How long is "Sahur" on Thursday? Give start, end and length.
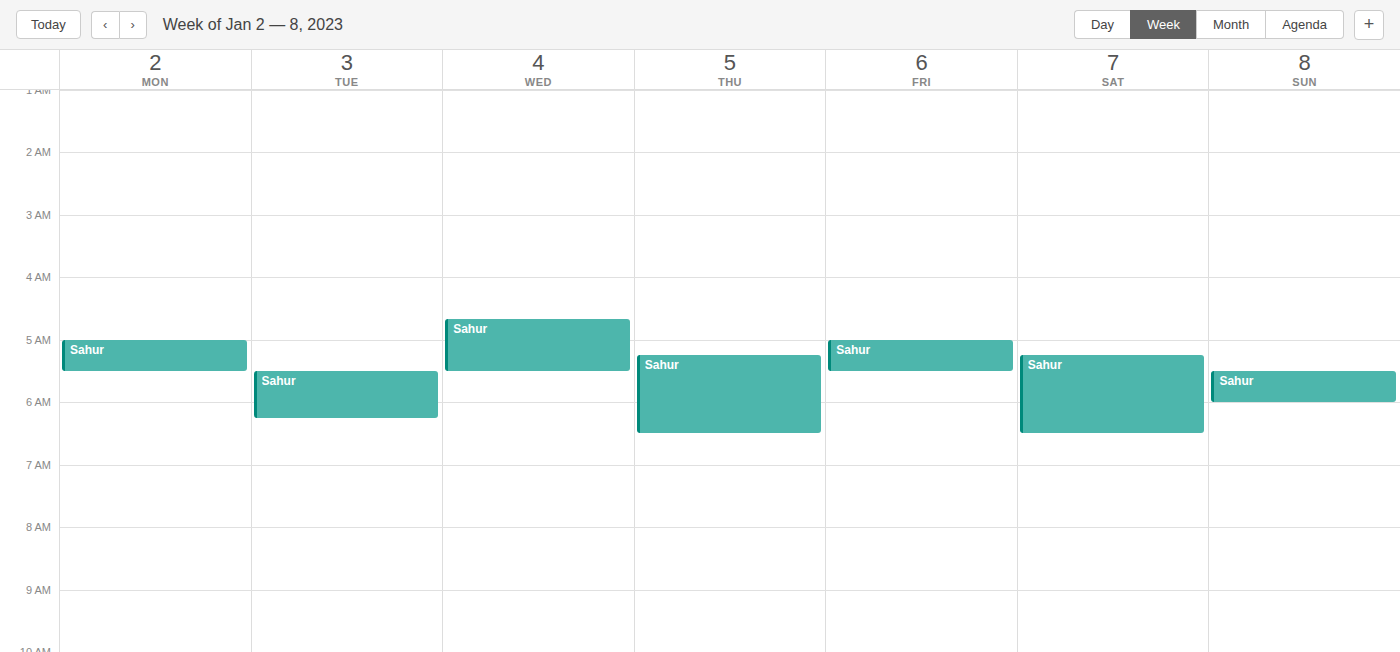
05:15 to 06:30, 1 hour 15 minutes